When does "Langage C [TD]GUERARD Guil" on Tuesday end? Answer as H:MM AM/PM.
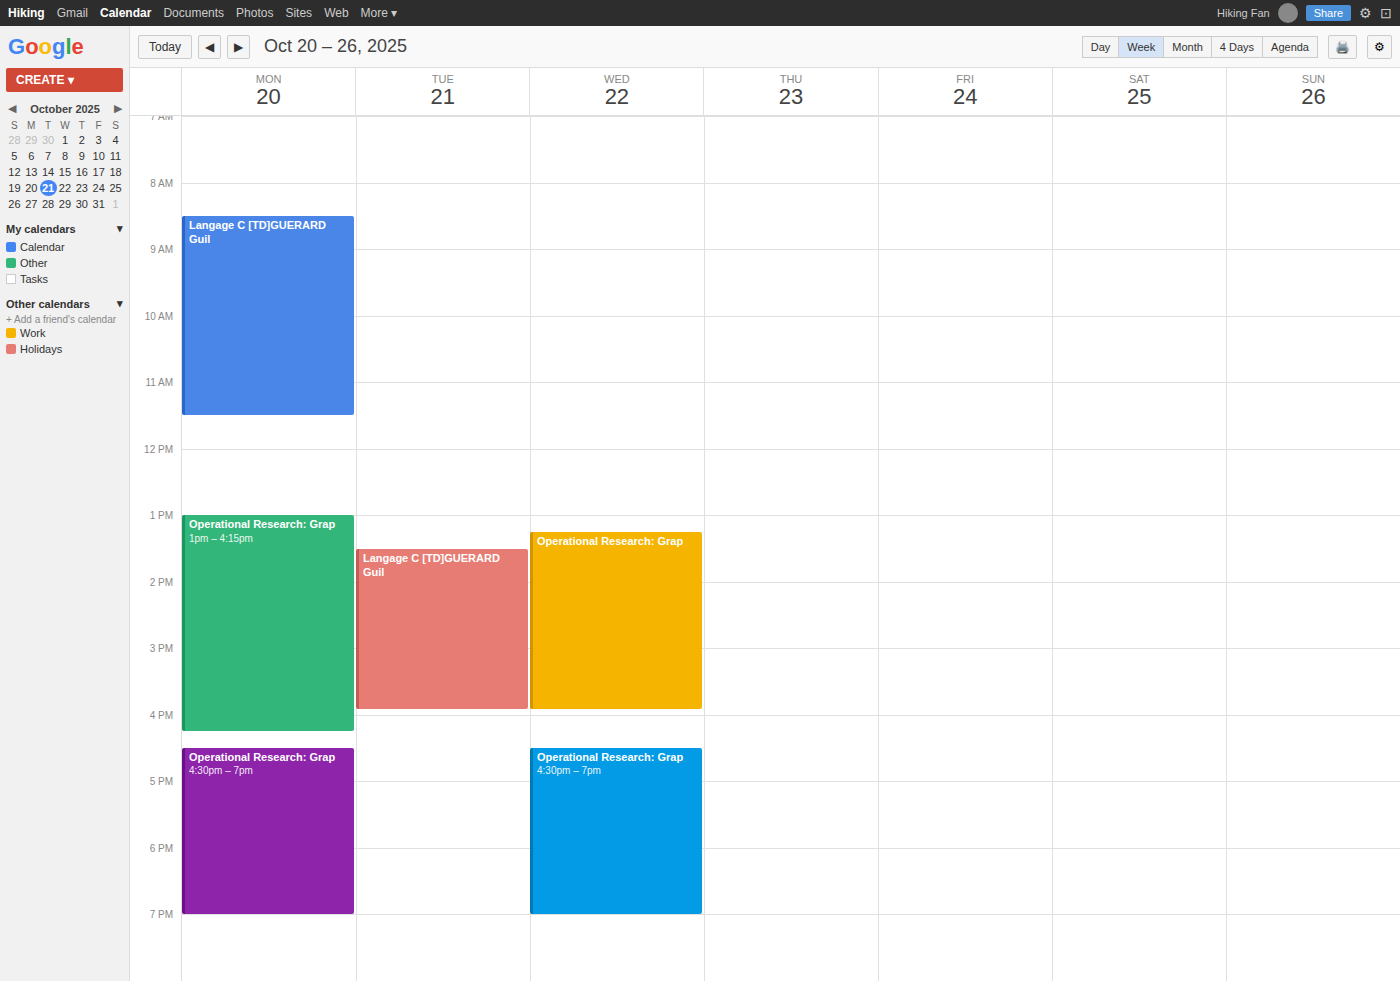
3:55 PM